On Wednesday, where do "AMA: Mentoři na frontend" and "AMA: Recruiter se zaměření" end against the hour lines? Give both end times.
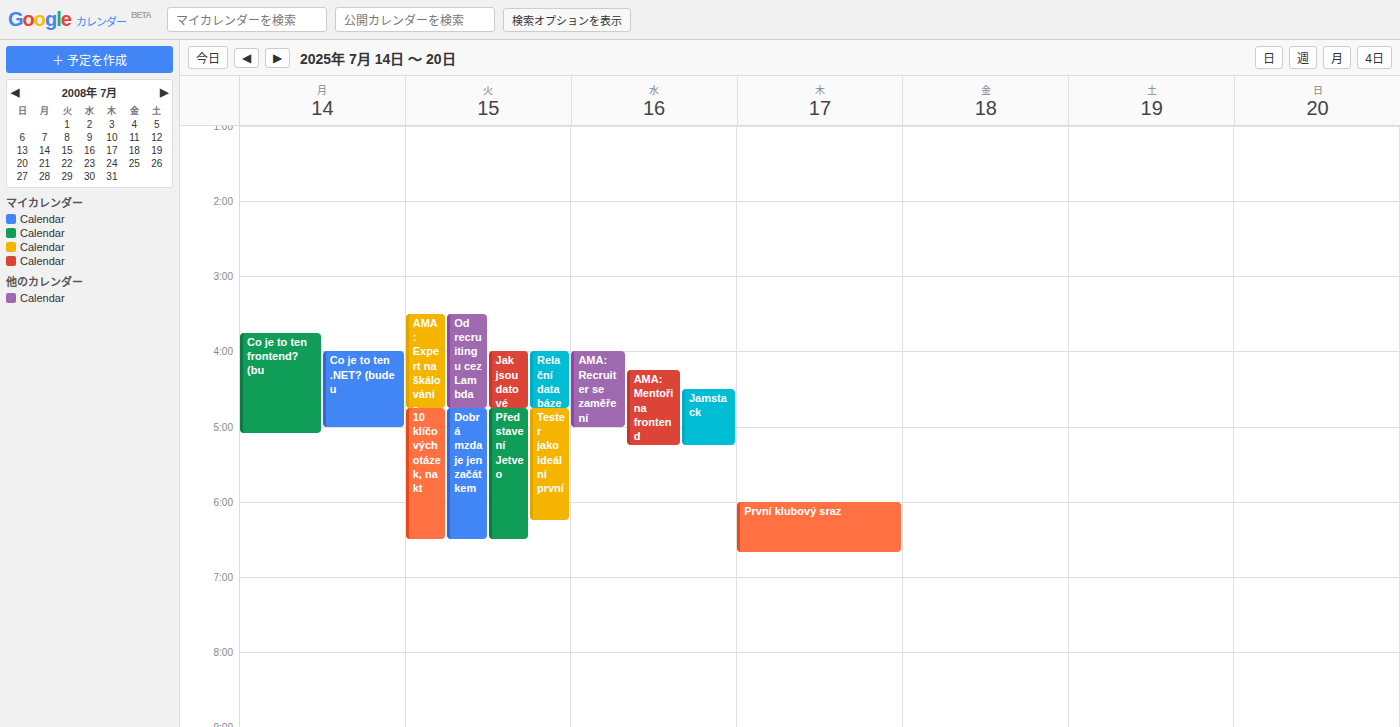
"AMA: Mentoři na frontend": 5:15 PM, neither: a quarter of the way from the 5 PM line to the 6 PM line. "AMA: Recruiter se zaměření": 5:00 PM, exactly on the 5 PM line.